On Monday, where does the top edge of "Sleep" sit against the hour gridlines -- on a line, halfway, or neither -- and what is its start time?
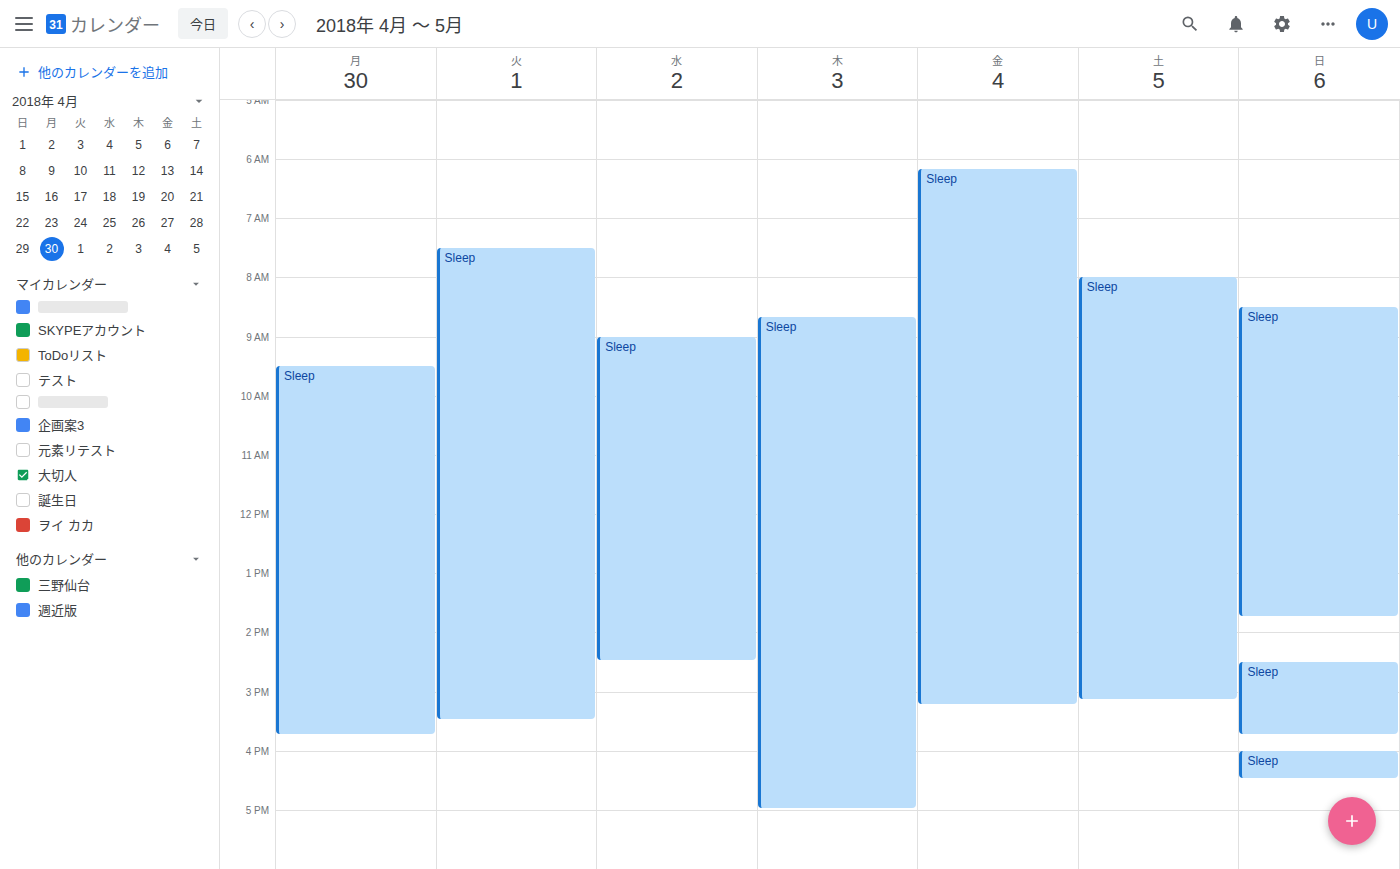
9:30 AM -- halfway between the 9 AM and 10 AM lines.